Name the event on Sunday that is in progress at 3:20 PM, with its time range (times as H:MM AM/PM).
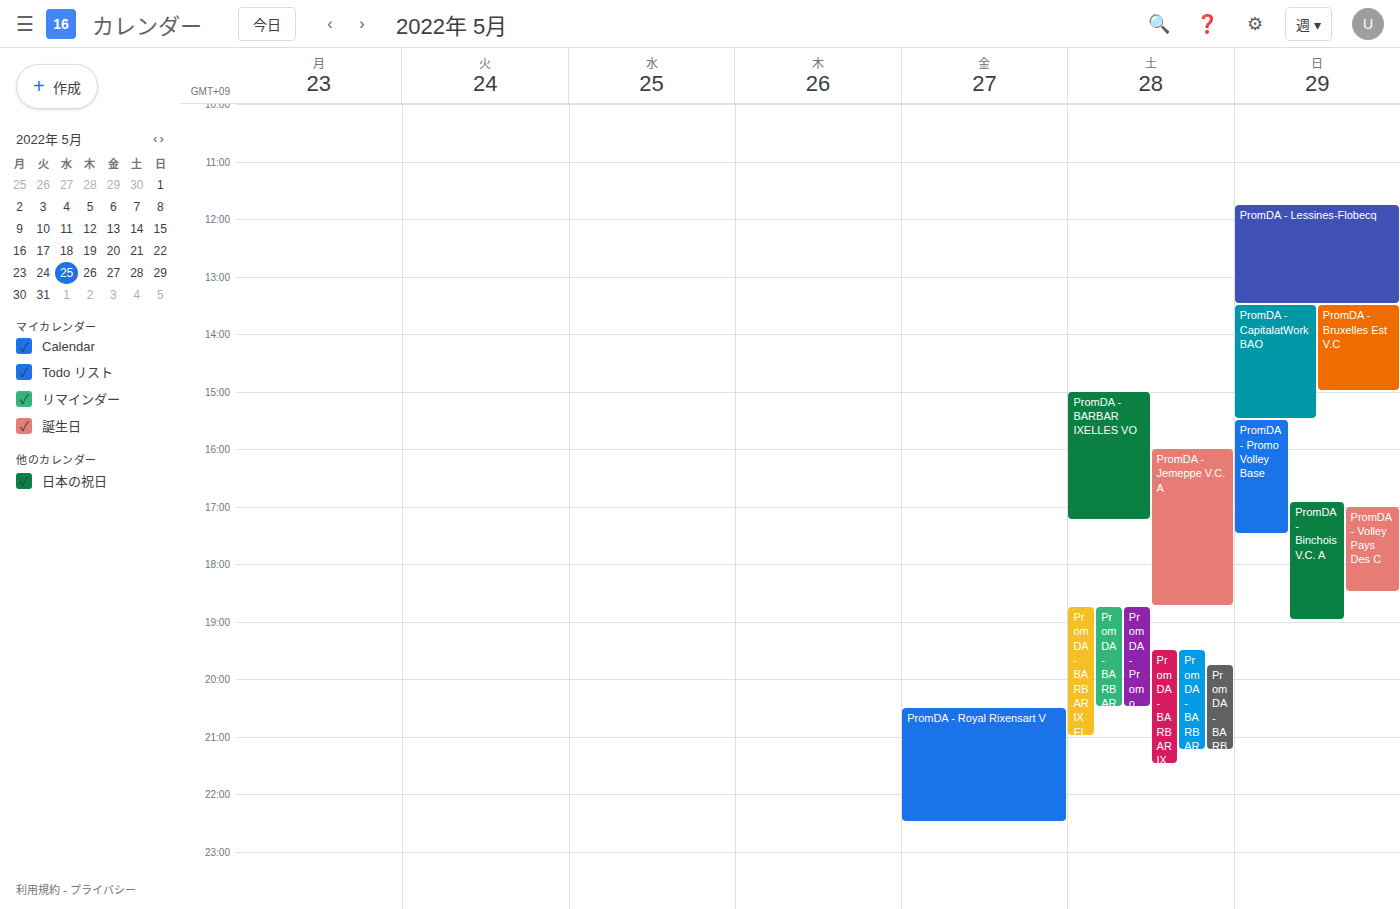
"PromDA - CapitalatWork BAO", 1:30 PM to 3:30 PM